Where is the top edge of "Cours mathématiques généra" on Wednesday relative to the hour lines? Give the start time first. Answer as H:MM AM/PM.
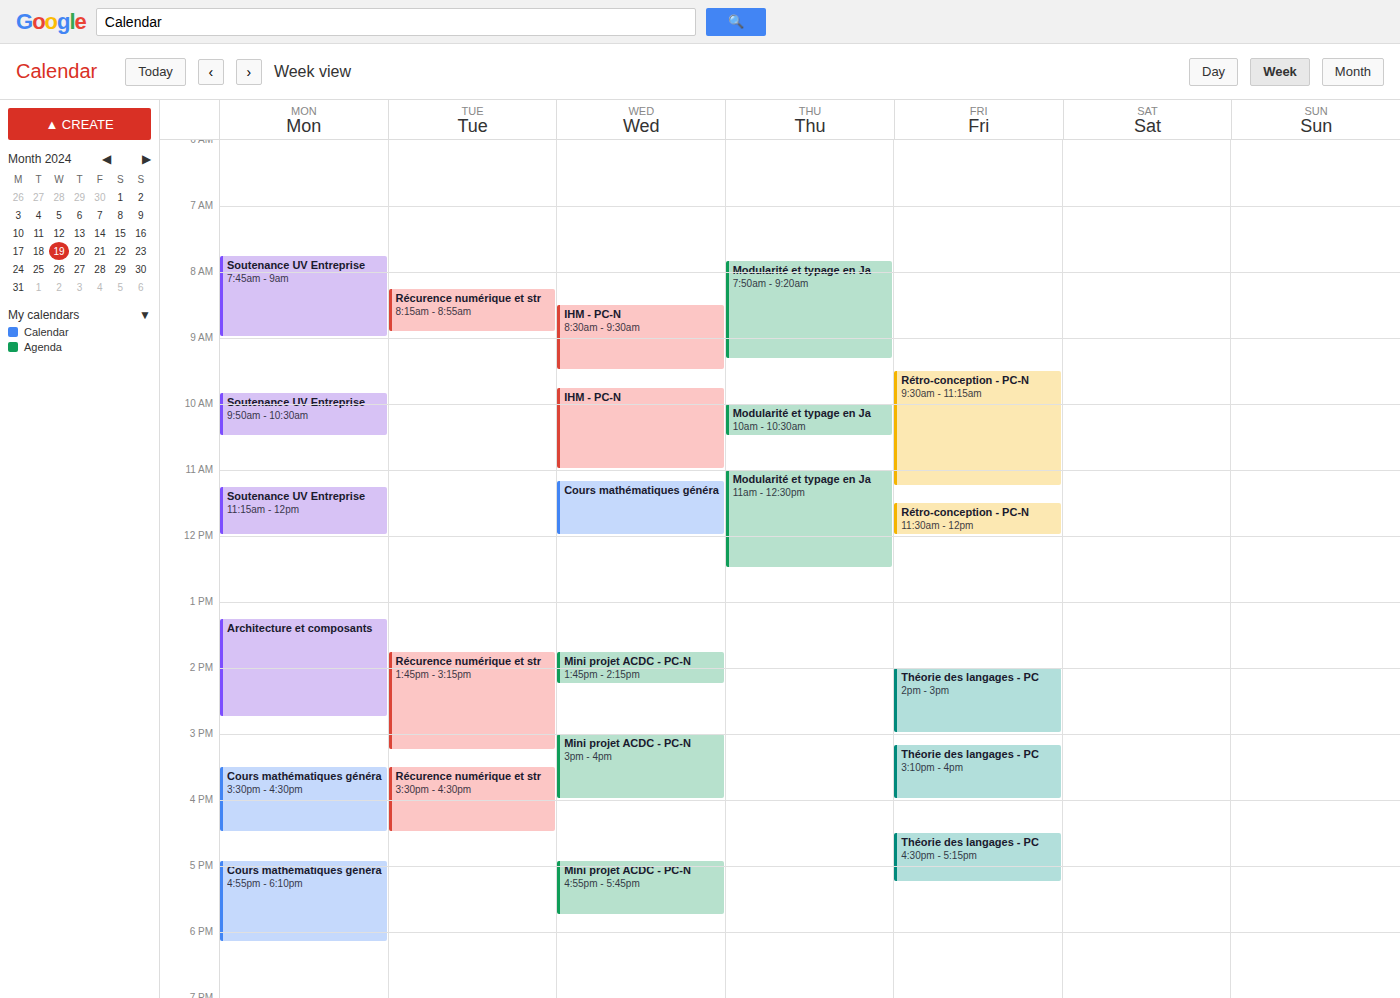
11:10 AM -- neither: 10 minutes below the 11 AM line and 50 minutes above the 12 PM line.